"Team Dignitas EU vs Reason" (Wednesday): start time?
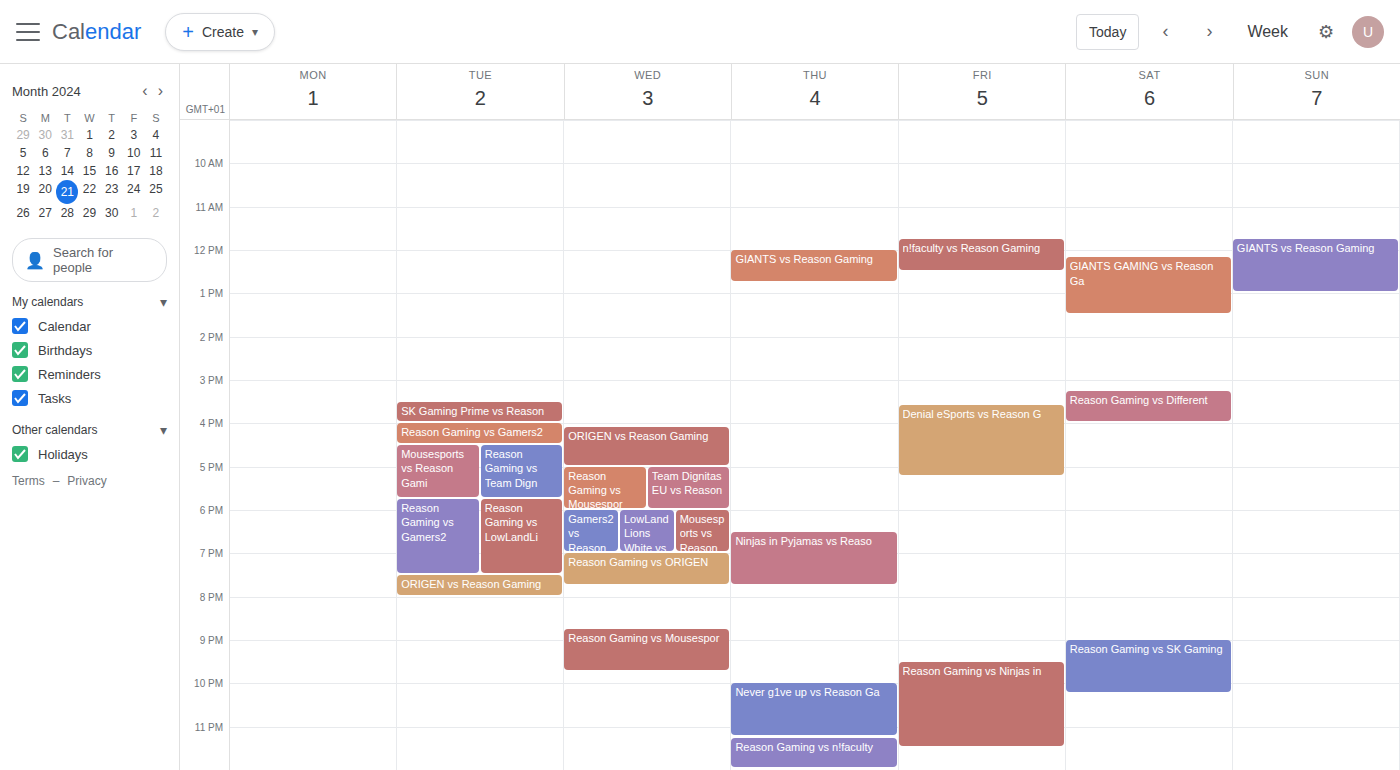
5:00 PM